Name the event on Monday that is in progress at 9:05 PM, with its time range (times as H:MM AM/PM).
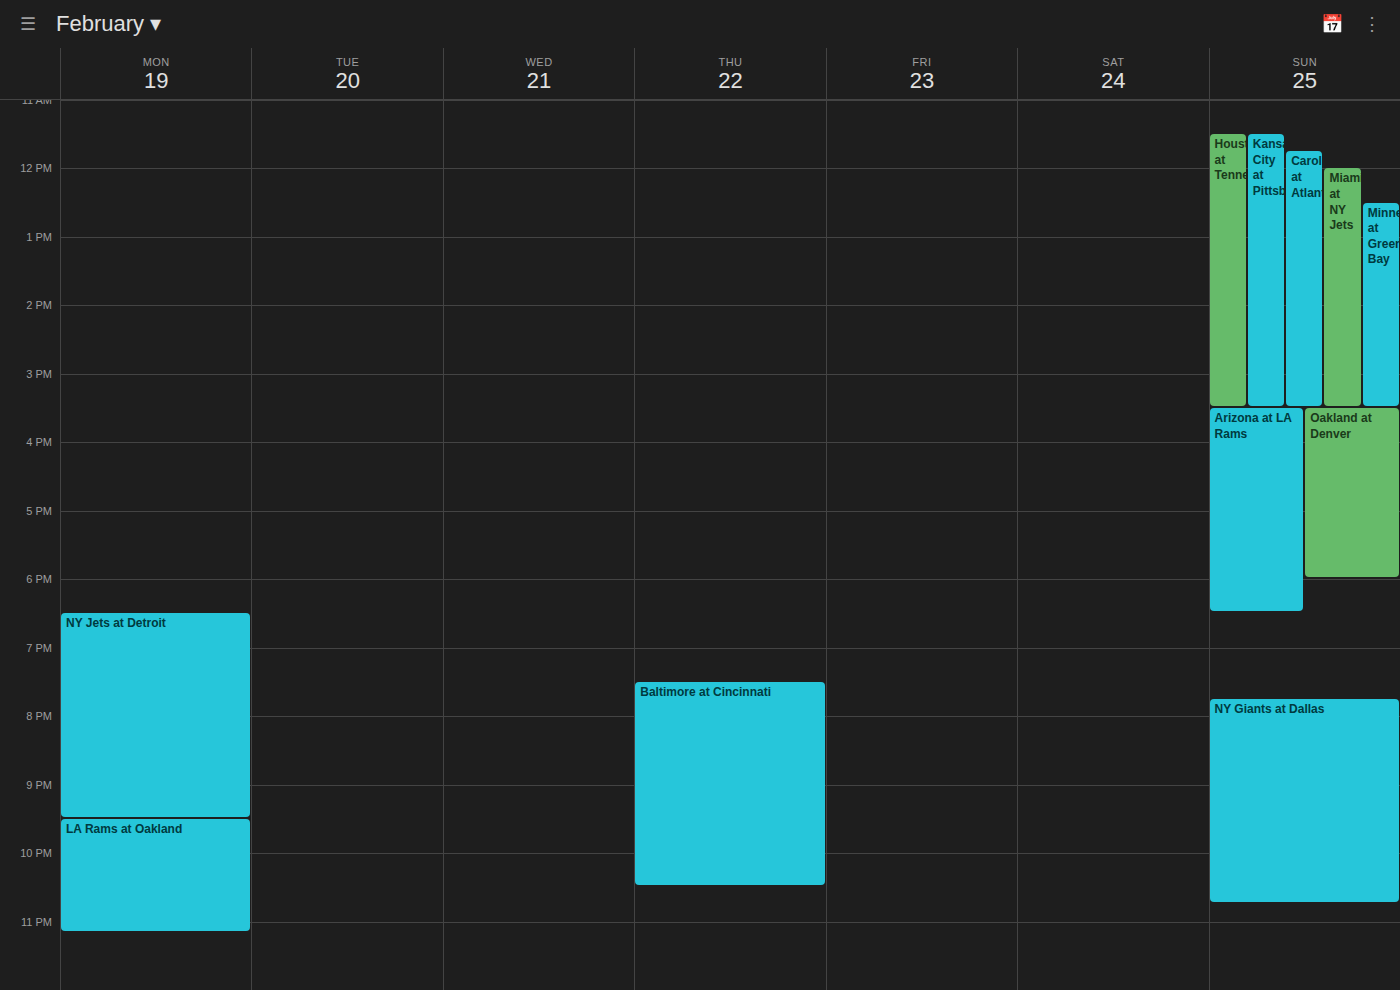
"NY Jets at Detroit", 6:30 PM to 9:30 PM